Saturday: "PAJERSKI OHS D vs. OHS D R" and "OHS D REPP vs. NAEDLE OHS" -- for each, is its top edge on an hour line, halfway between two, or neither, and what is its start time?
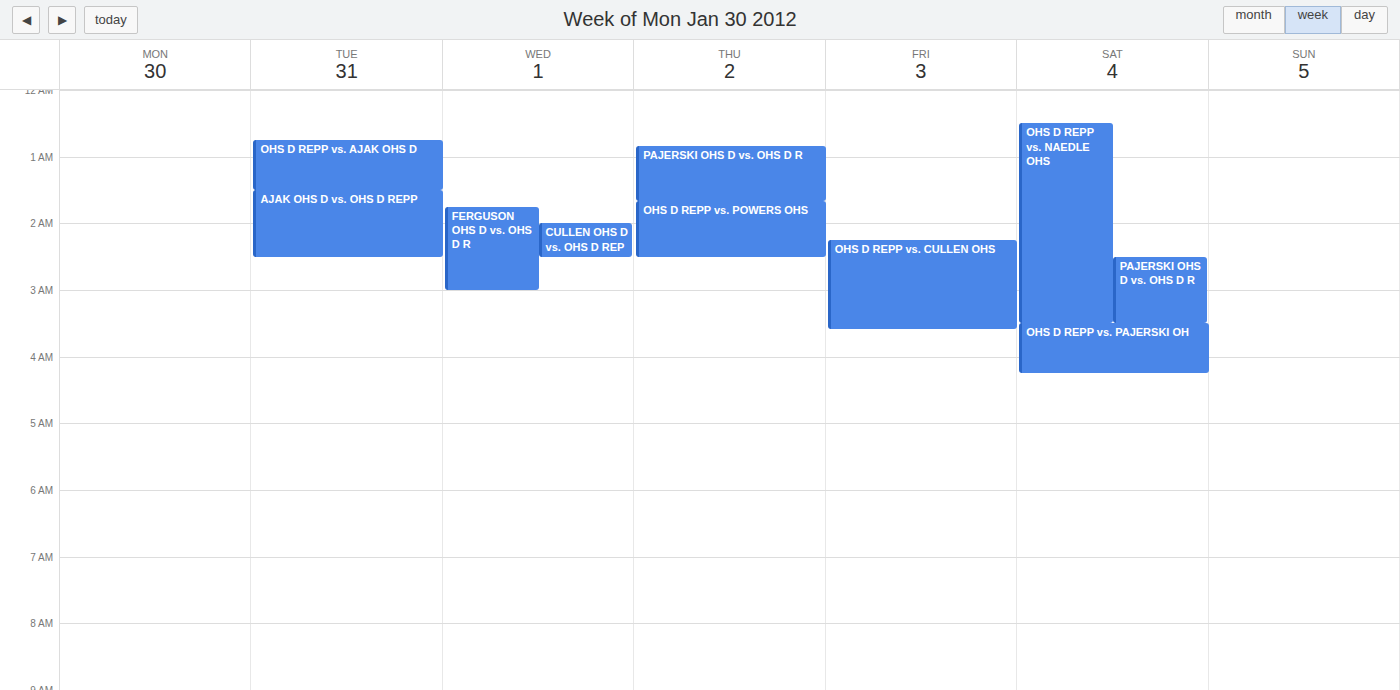
"PAJERSKI OHS D vs. OHS D R": 2:30 AM, halfway between the 2 AM and 3 AM lines. "OHS D REPP vs. NAEDLE OHS": 12:30 AM, halfway between the 12 AM and 1 AM lines.